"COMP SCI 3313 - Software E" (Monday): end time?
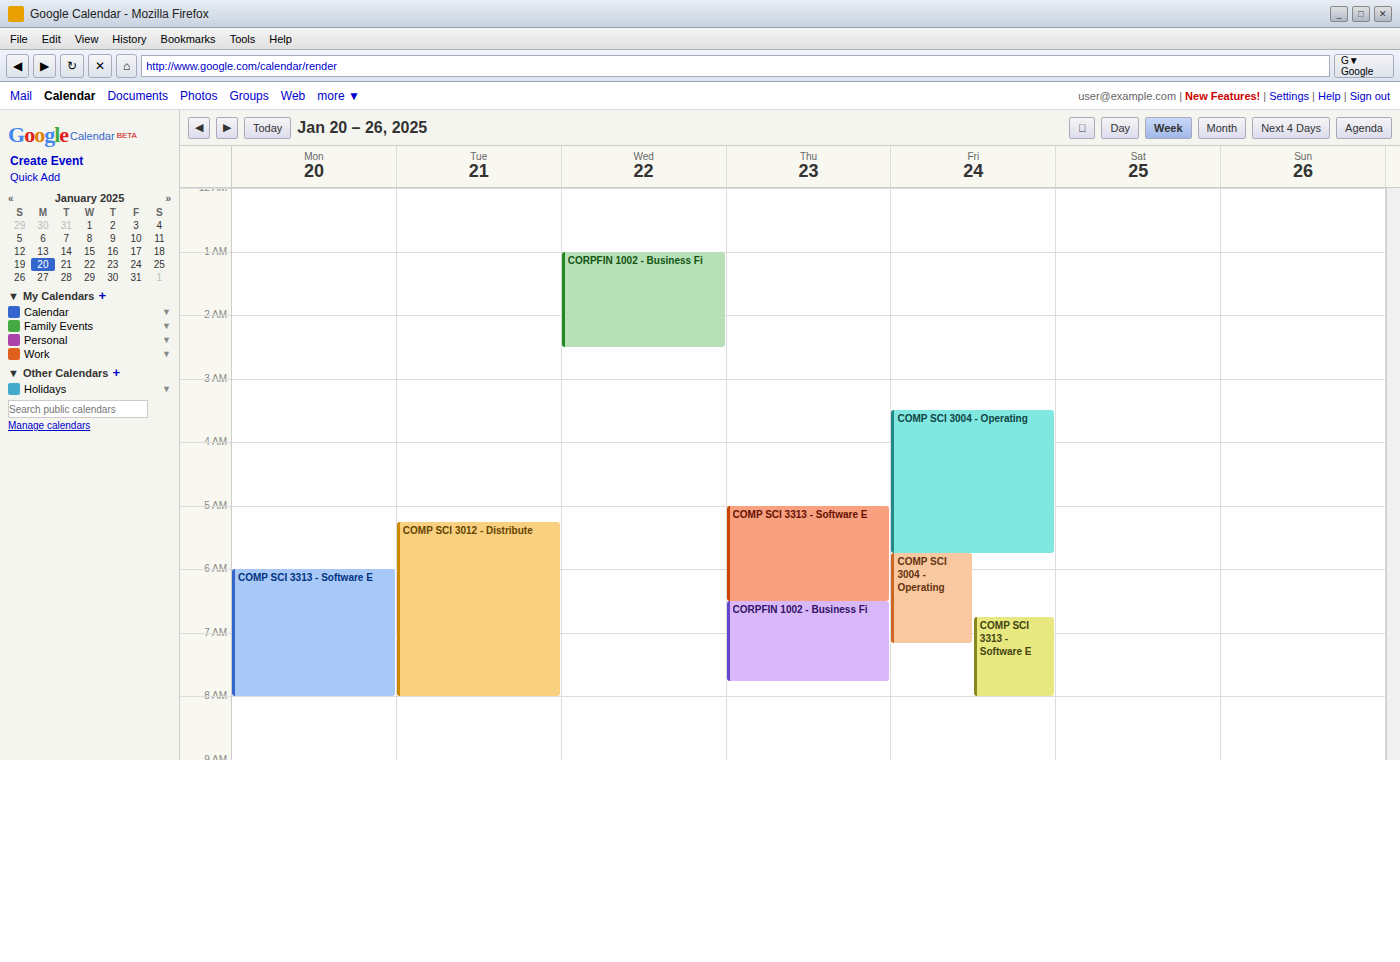
8:00 AM